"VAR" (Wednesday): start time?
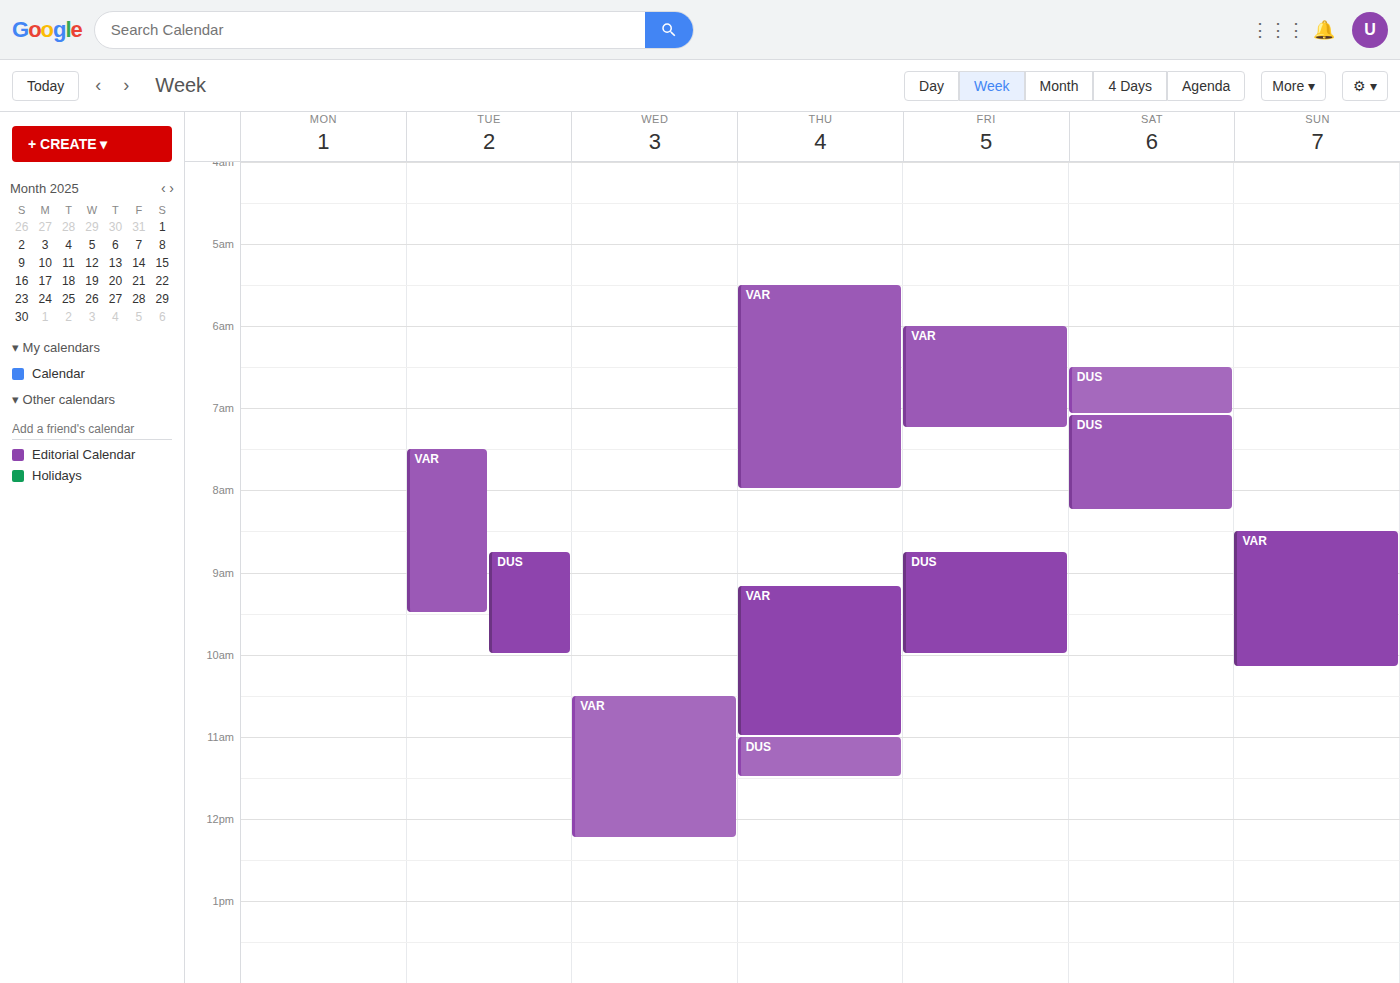
10:30